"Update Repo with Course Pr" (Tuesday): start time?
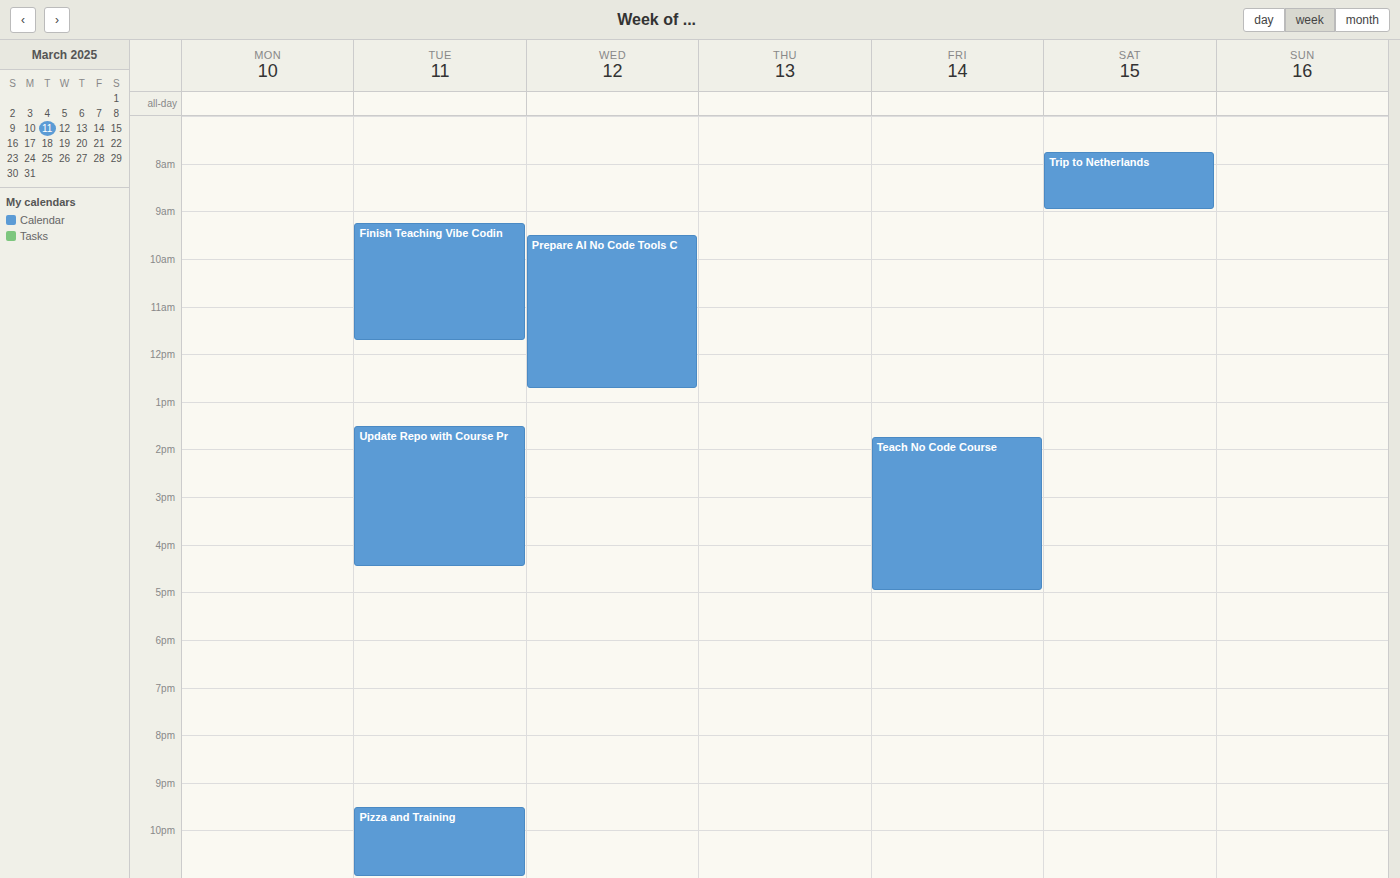
1:30 PM